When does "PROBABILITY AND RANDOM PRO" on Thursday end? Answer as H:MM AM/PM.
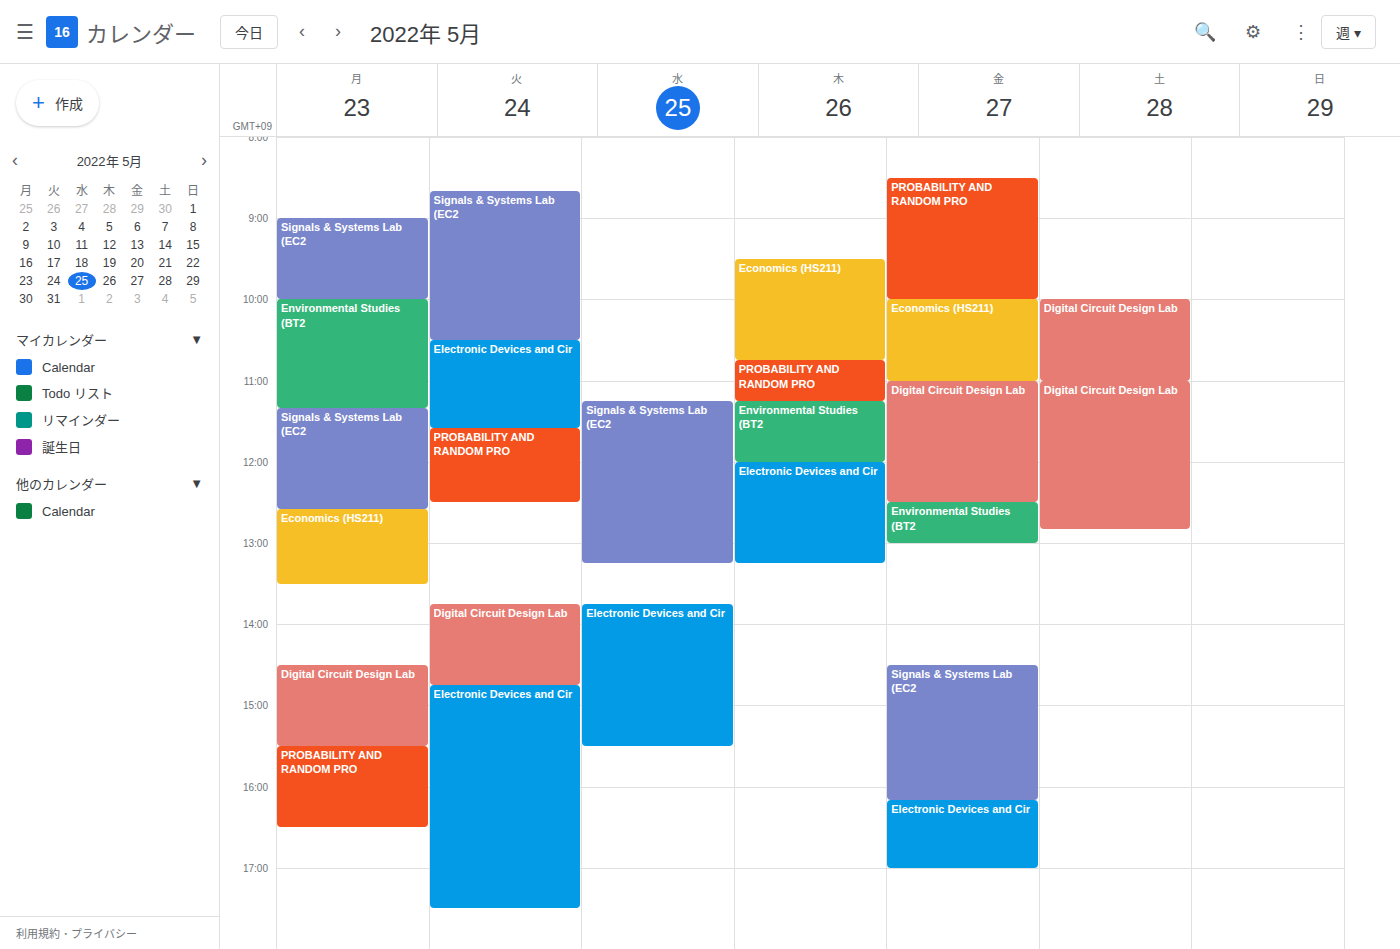
11:15 AM